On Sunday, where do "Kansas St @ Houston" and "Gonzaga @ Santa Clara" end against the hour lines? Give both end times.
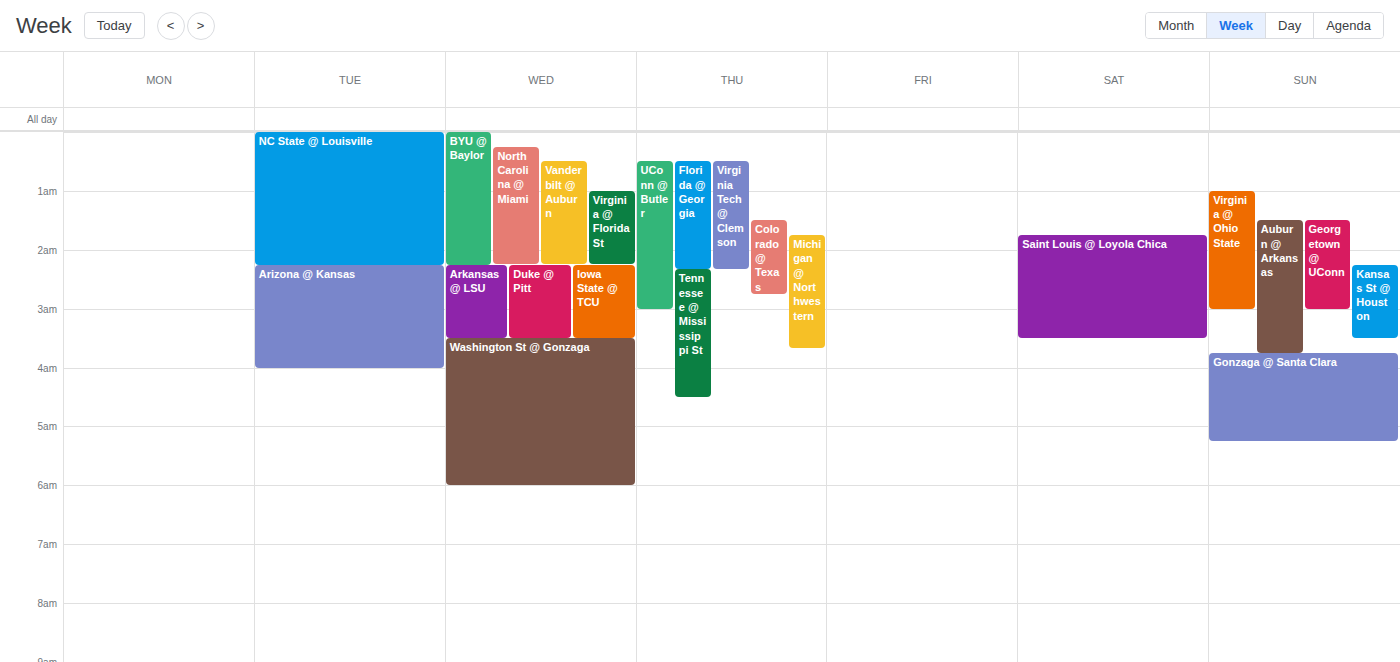
"Kansas St @ Houston": 3:30 AM, halfway between the 3 AM and 4 AM lines. "Gonzaga @ Santa Clara": 5:15 AM, neither: a quarter of the way from the 5 AM line to the 6 AM line.